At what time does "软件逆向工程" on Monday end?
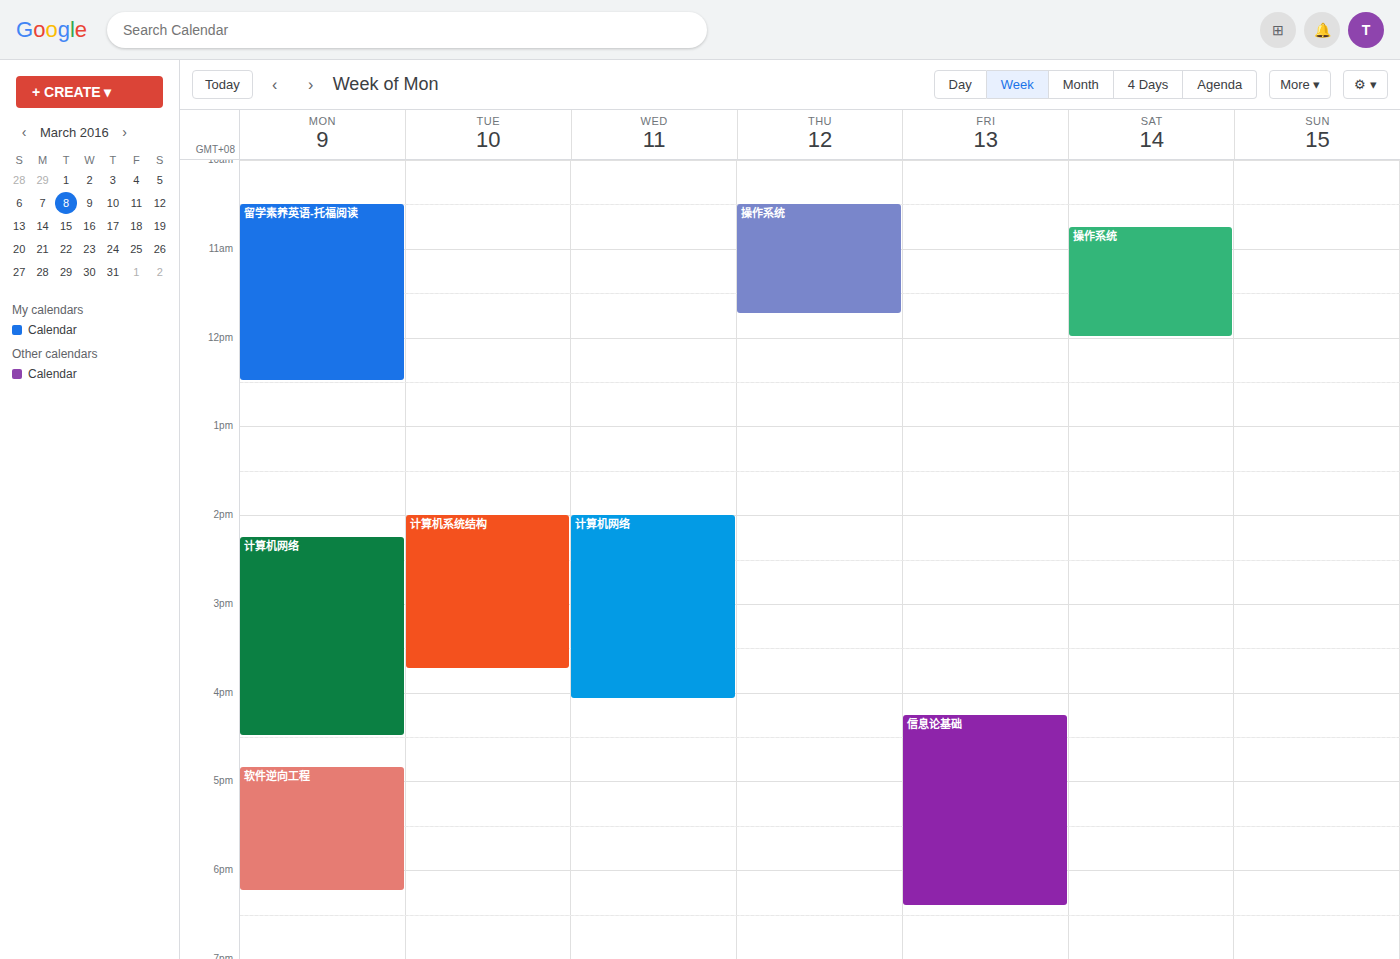
6:15 PM